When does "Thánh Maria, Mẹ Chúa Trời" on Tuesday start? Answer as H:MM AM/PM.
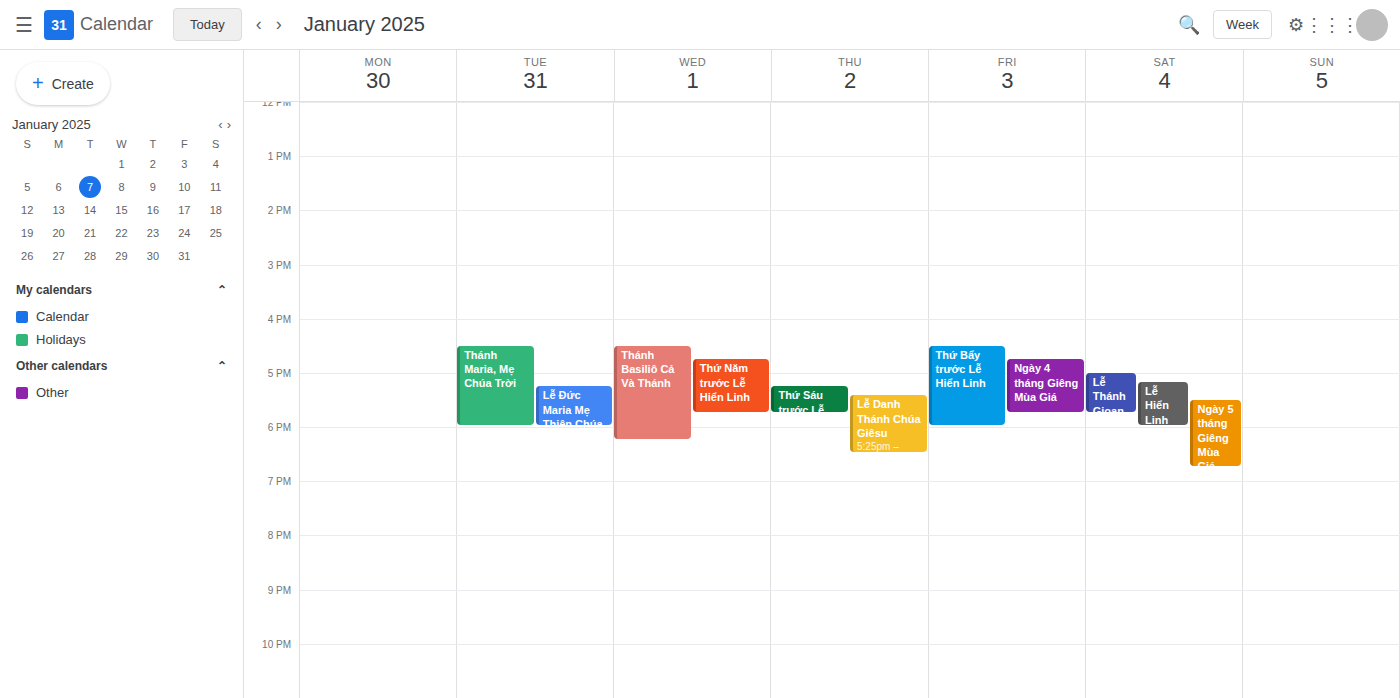
4:30 PM